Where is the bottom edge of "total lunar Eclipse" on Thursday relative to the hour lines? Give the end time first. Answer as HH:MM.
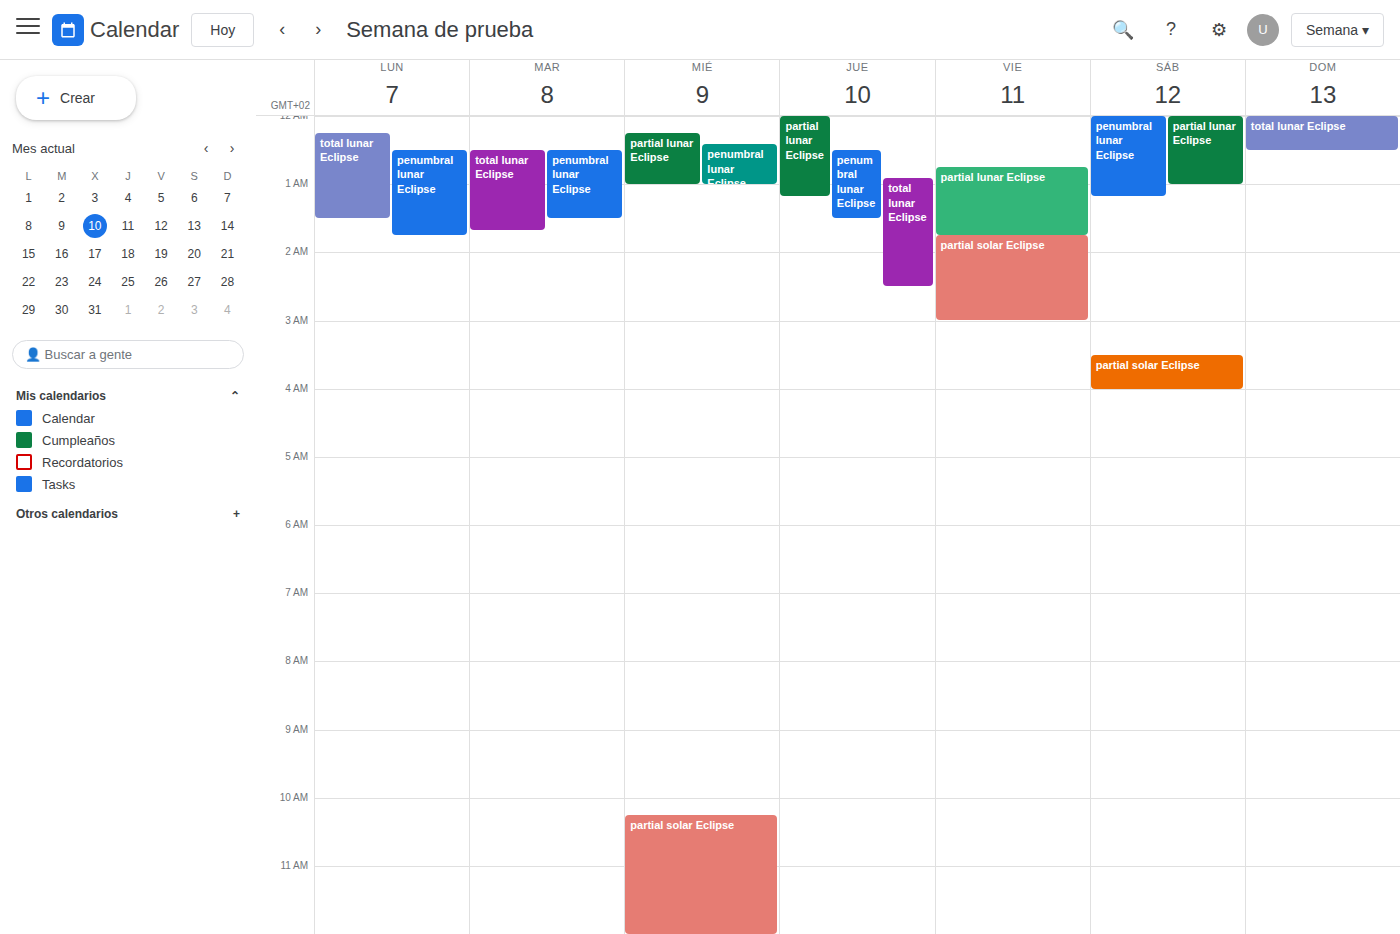
02:30 -- halfway between the 02:00 and 03:00 lines.